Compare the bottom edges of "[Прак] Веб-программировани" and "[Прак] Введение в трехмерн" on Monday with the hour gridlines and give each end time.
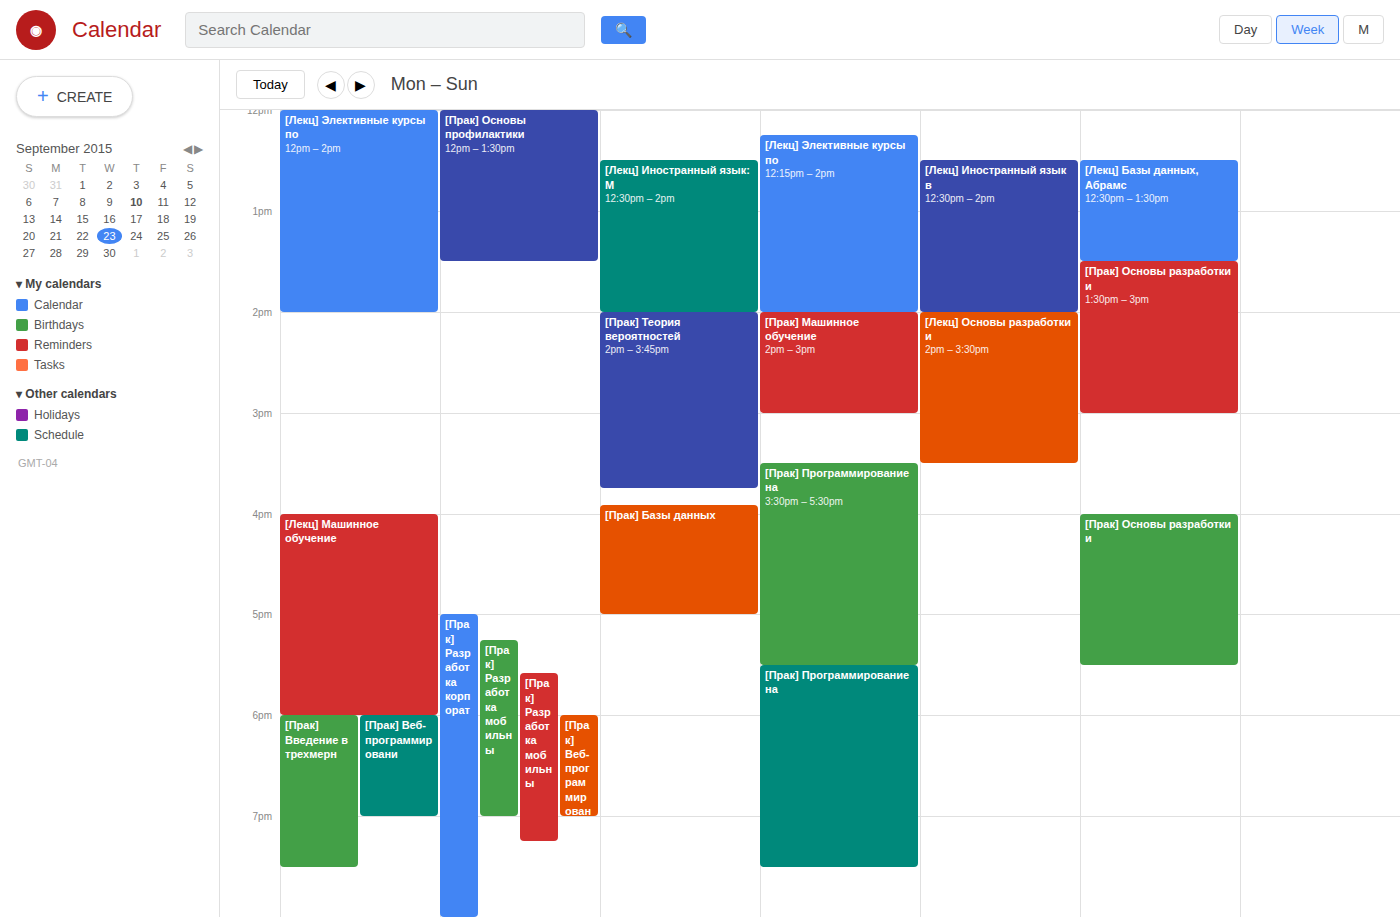
"[Прак] Веб-программировани": 7:00 PM, exactly on the 7 PM line. "[Прак] Введение в трехмерн": 7:30 PM, halfway between the 7 PM and 8 PM lines.